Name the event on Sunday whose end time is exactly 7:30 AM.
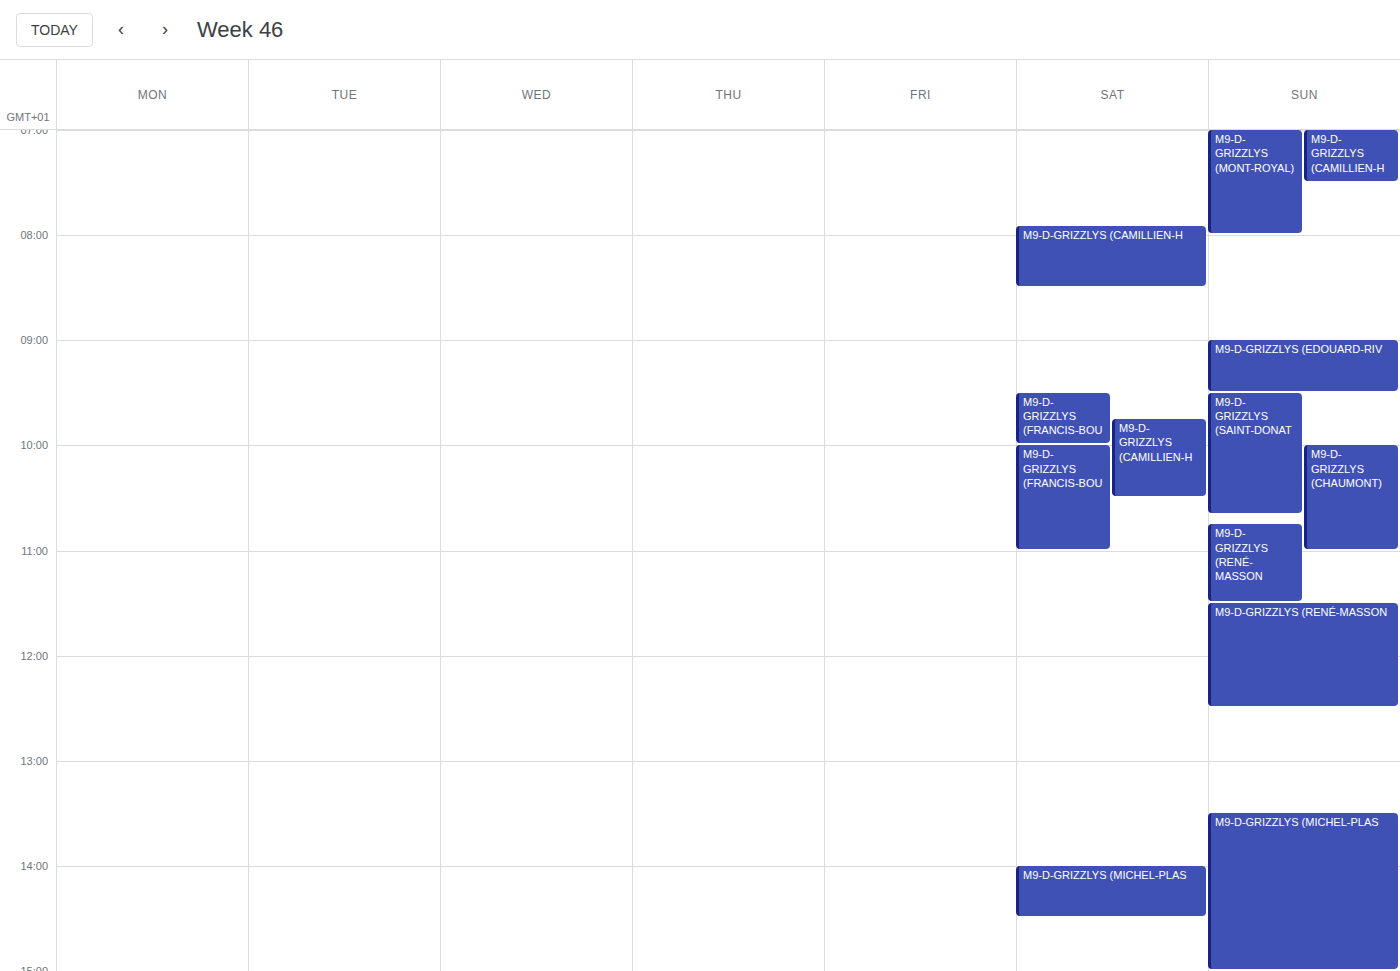
"M9-D-GRIZZLYS (CAMILLIEN-H"